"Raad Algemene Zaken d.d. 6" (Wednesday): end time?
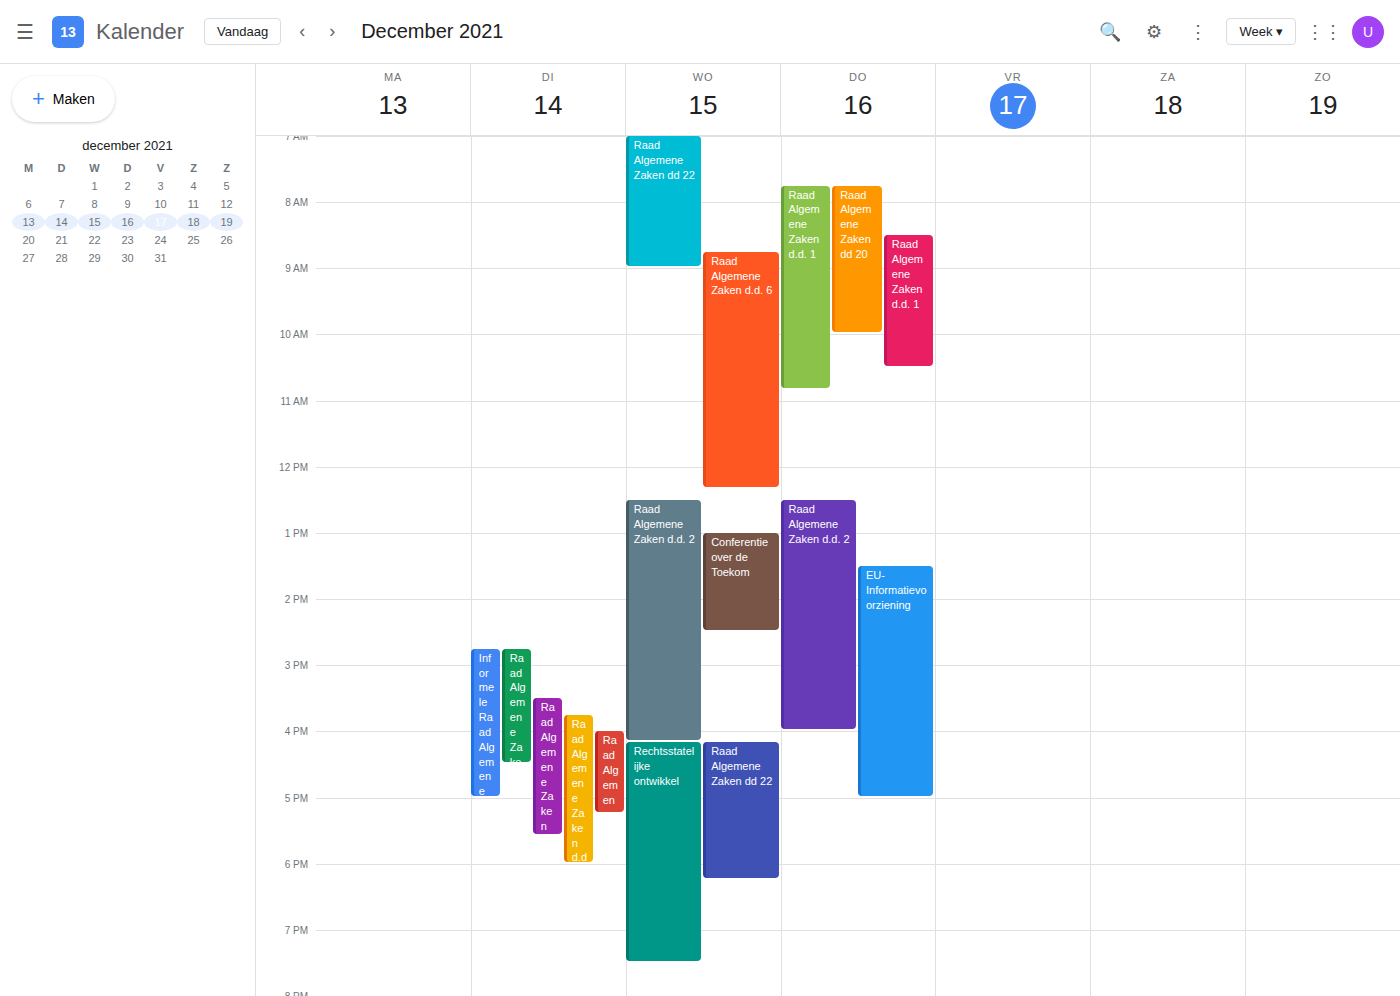
12:20